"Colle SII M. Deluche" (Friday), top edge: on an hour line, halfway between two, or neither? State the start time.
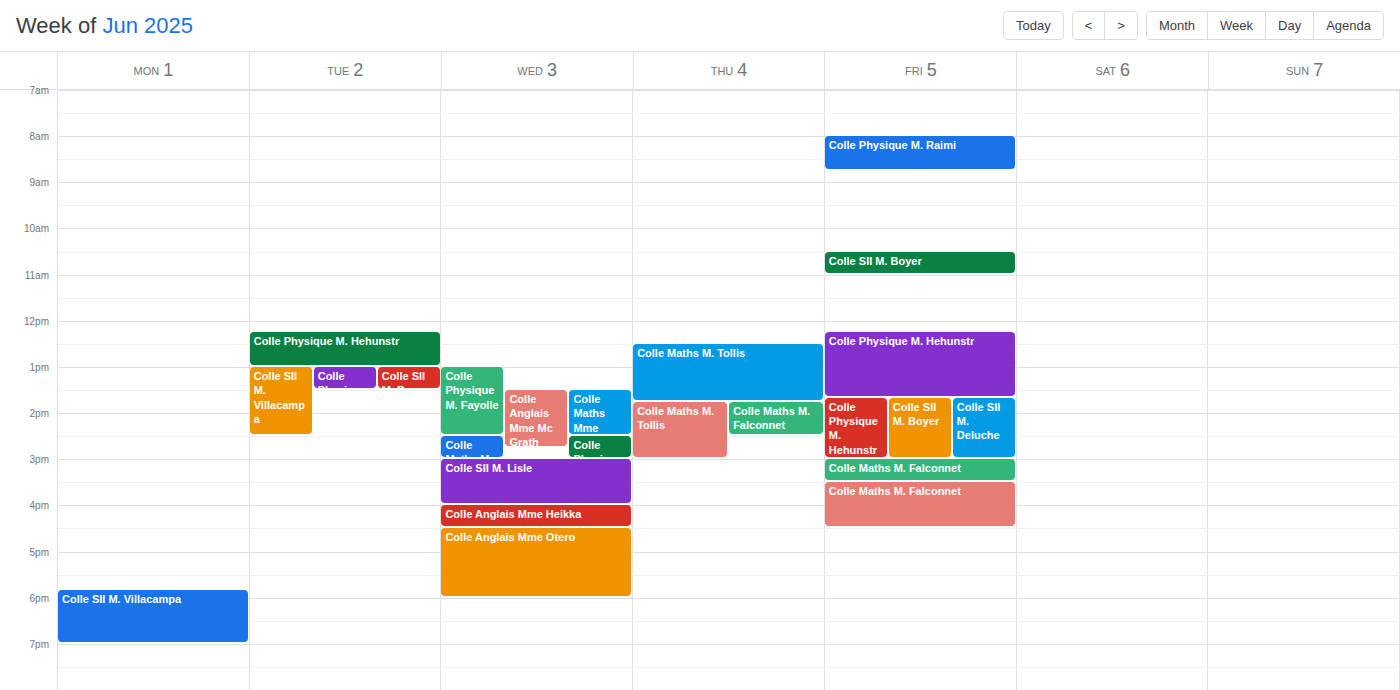
1:40 PM -- neither: 40 minutes below the 1 PM line and 20 minutes above the 2 PM line.